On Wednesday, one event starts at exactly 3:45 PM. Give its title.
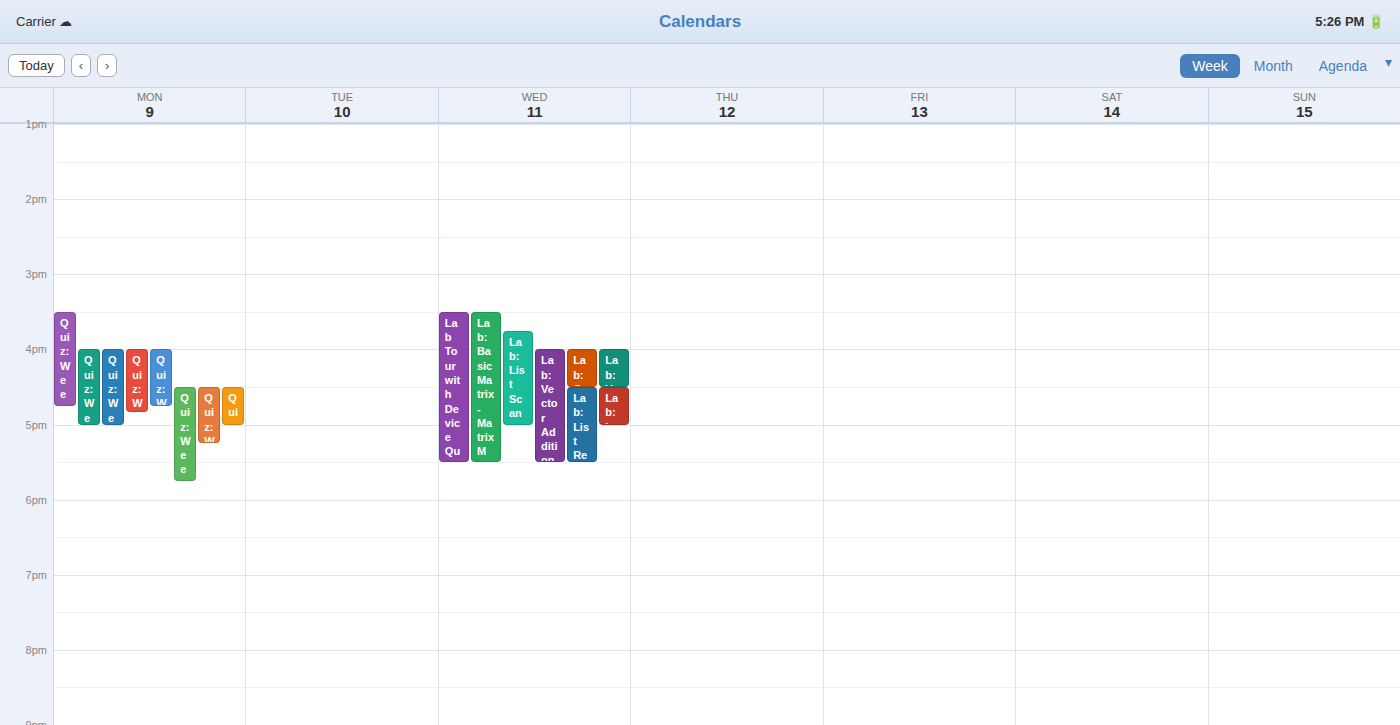
"Lab: List Scan"